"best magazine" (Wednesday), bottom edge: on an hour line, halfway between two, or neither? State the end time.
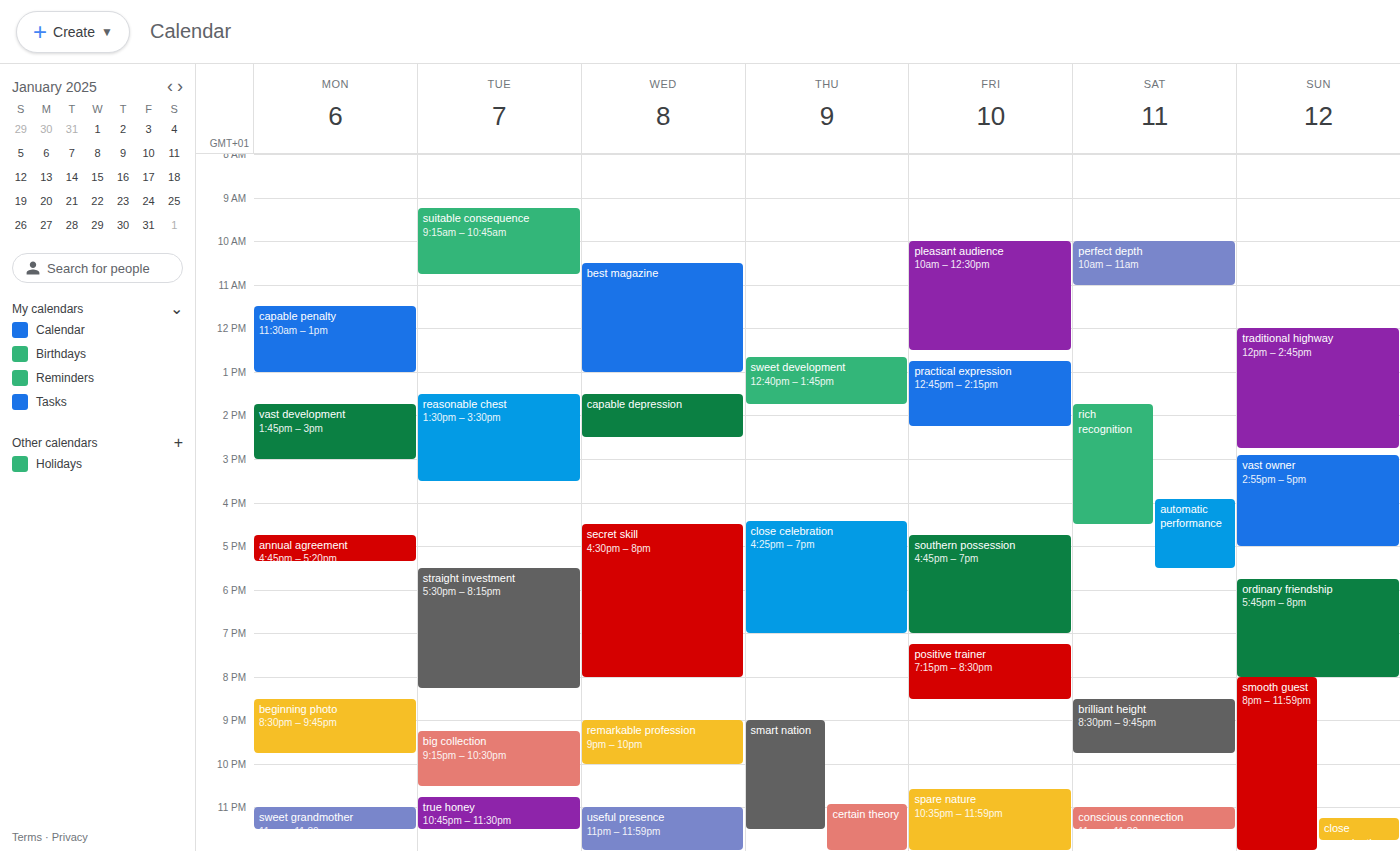
1:00 PM -- exactly on the 1 PM line.